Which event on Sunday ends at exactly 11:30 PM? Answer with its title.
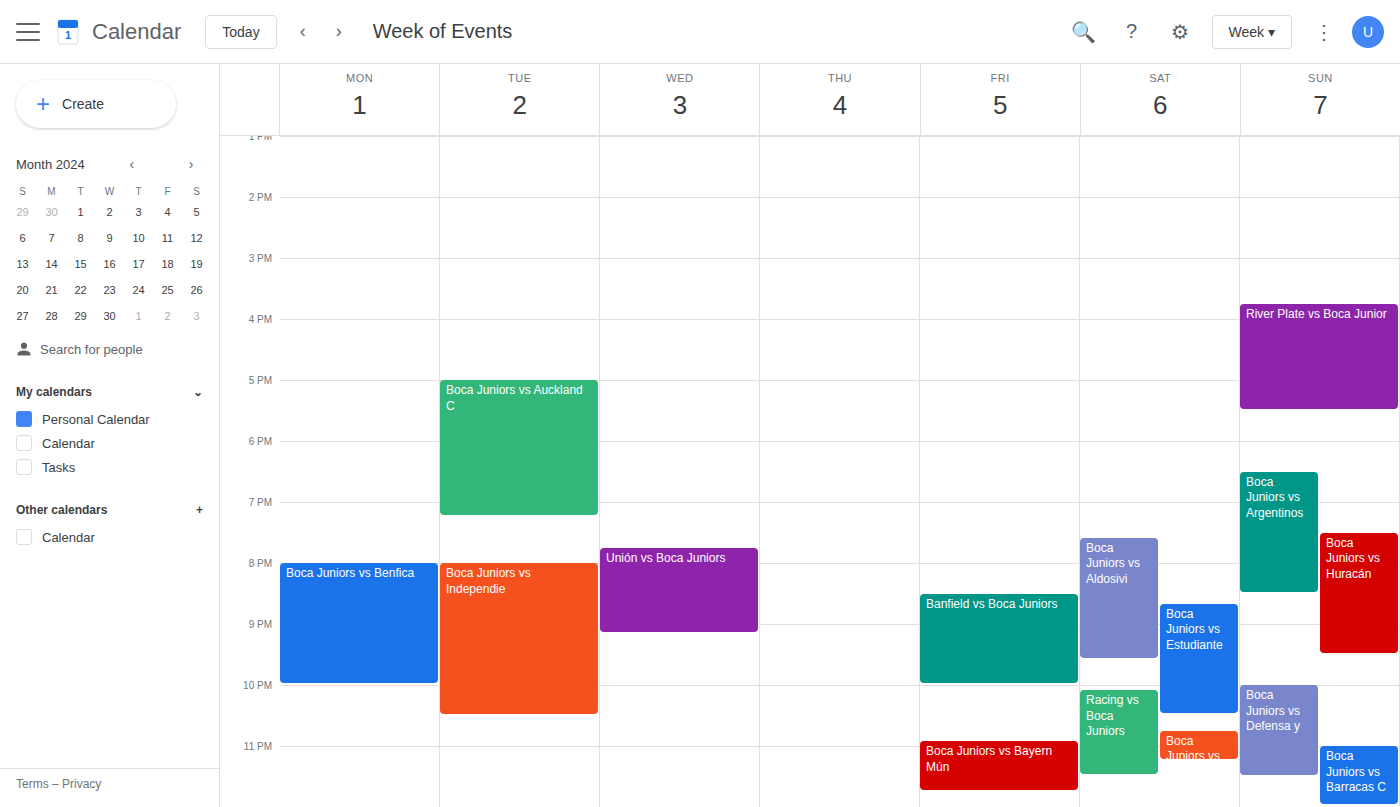
"Boca Juniors vs Defensa y"